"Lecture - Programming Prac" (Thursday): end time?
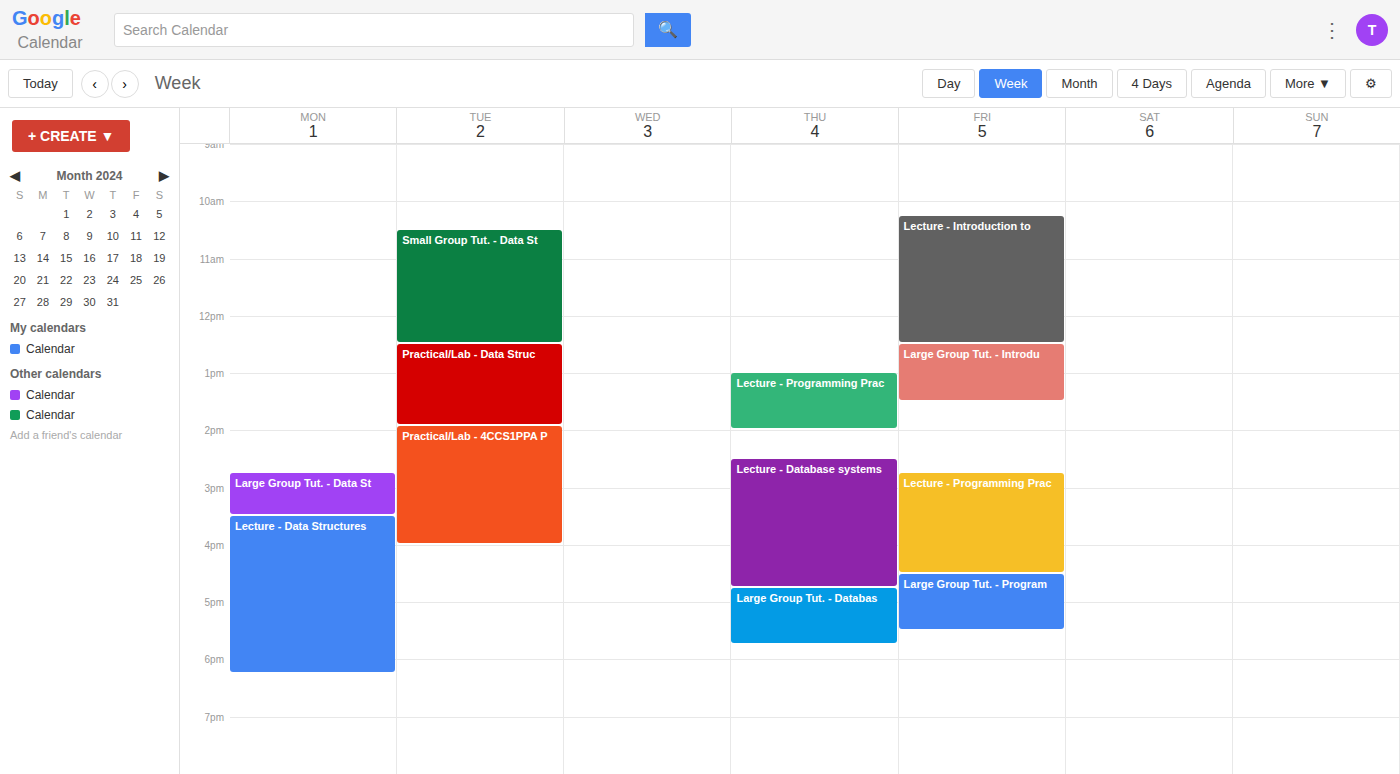
2:00 PM